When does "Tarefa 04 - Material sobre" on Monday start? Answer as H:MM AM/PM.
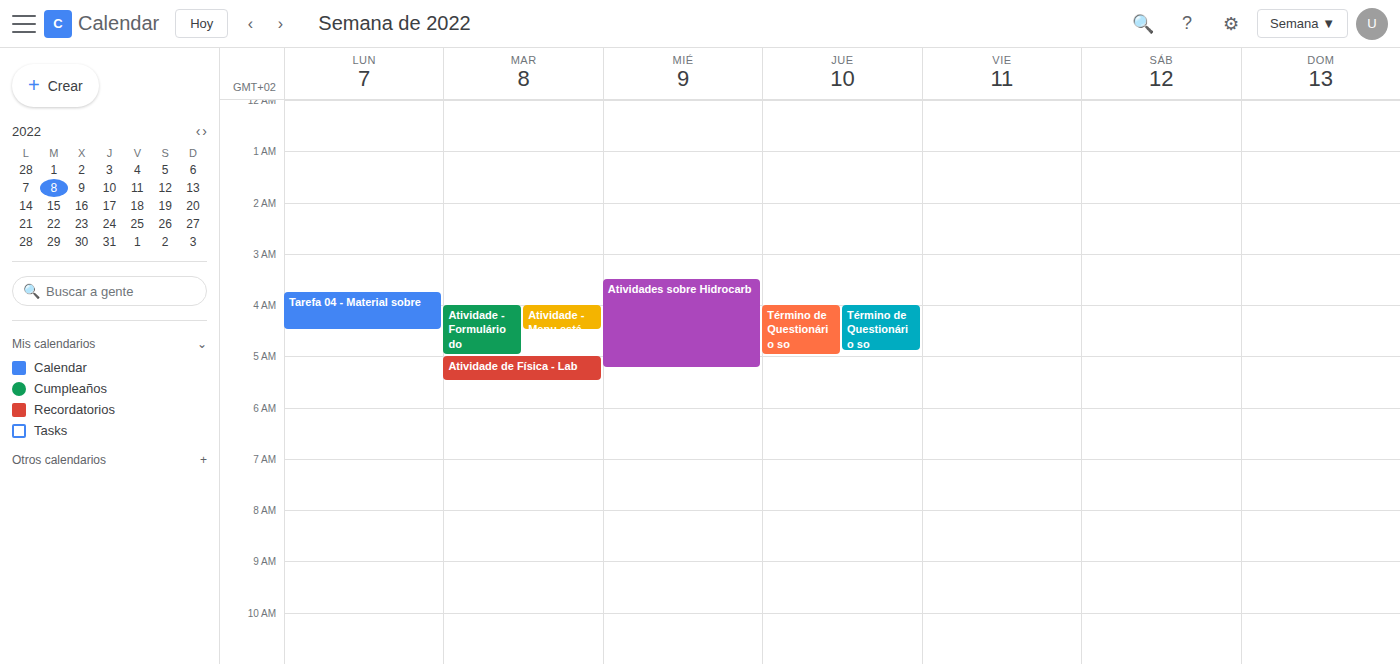
3:45 AM